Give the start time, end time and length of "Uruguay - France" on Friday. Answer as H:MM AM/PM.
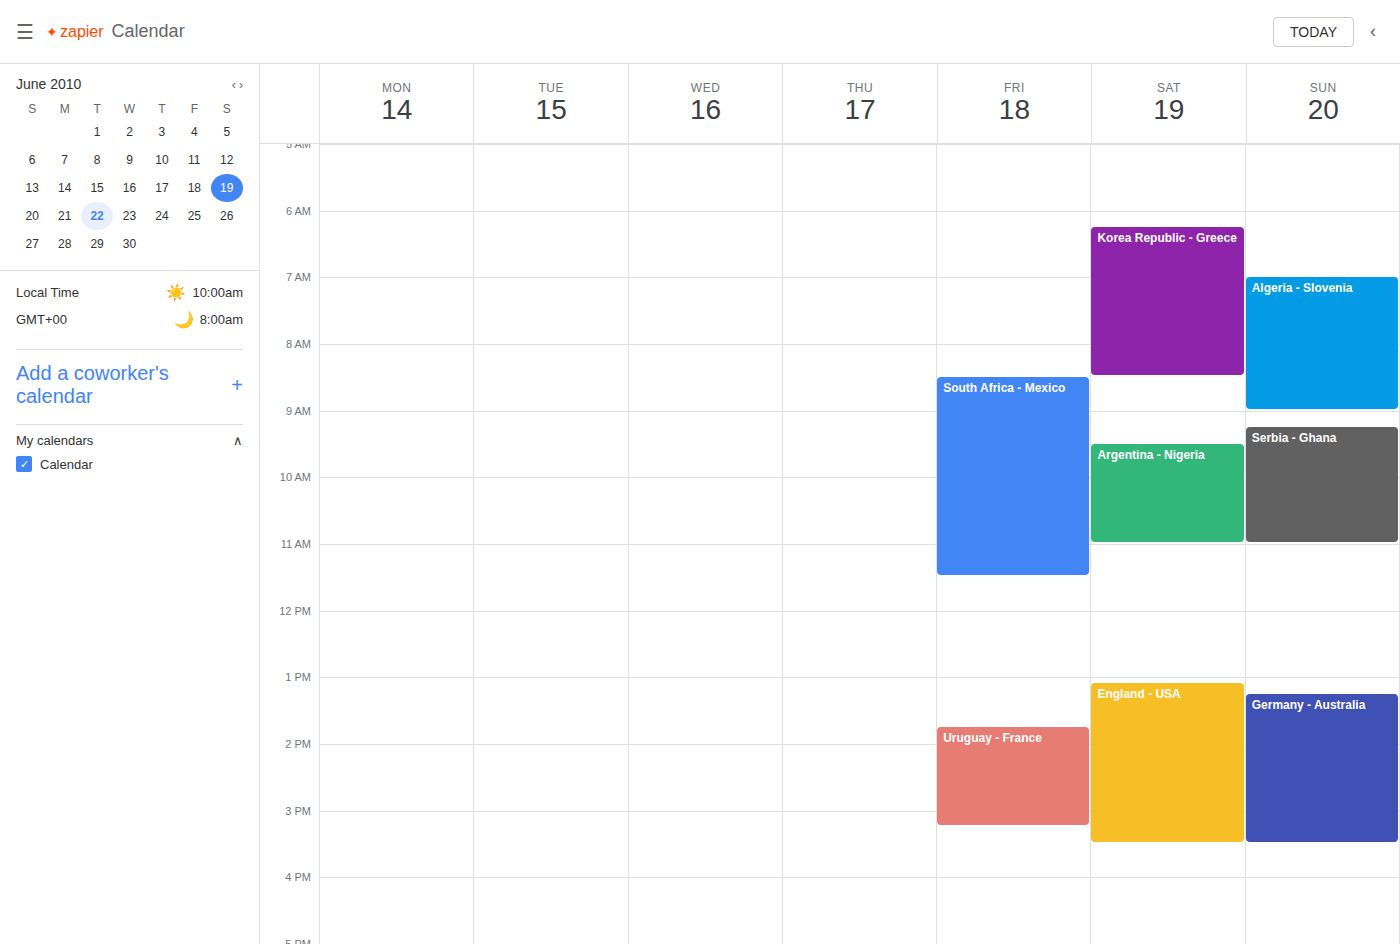
1:45 PM to 3:15 PM, 1 hour 30 minutes